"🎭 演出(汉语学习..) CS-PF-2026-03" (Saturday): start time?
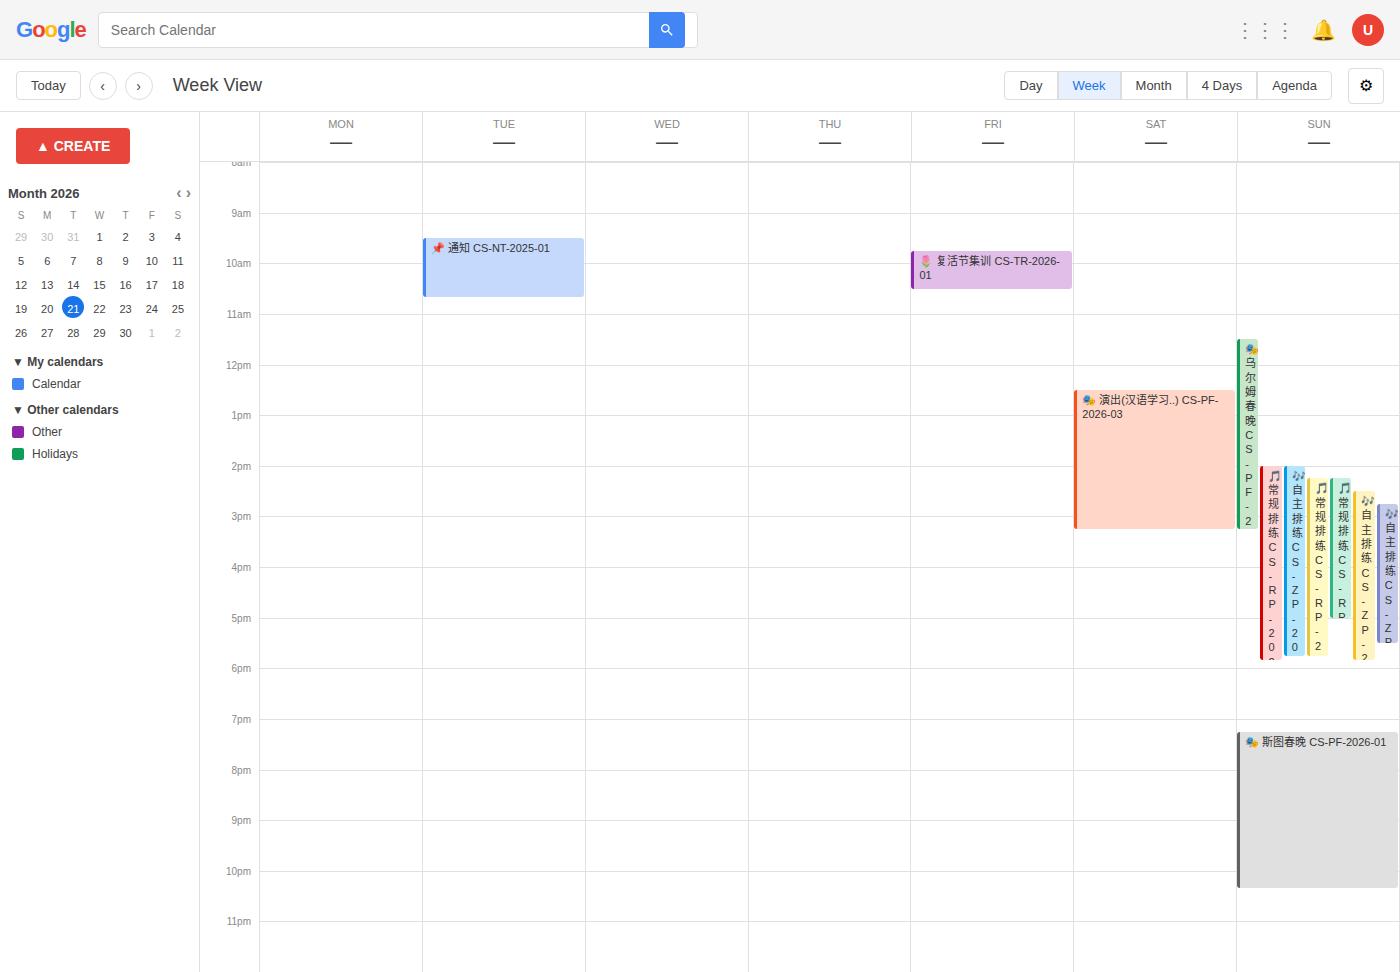
12:30 PM